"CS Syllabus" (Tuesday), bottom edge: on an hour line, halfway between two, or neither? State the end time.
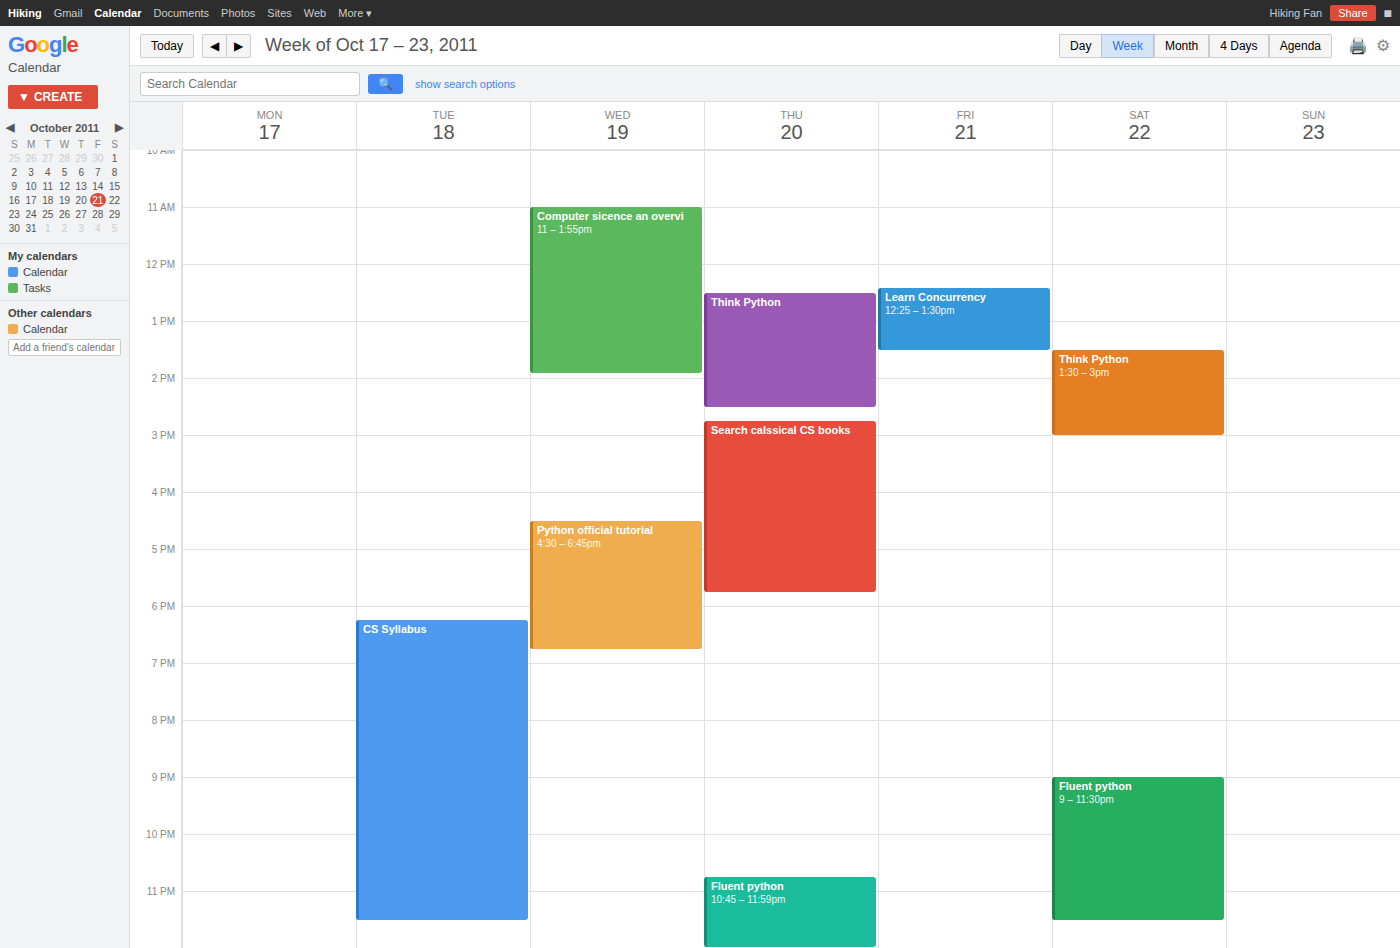
11:30 PM -- halfway between the 11 PM and 12 AM lines.